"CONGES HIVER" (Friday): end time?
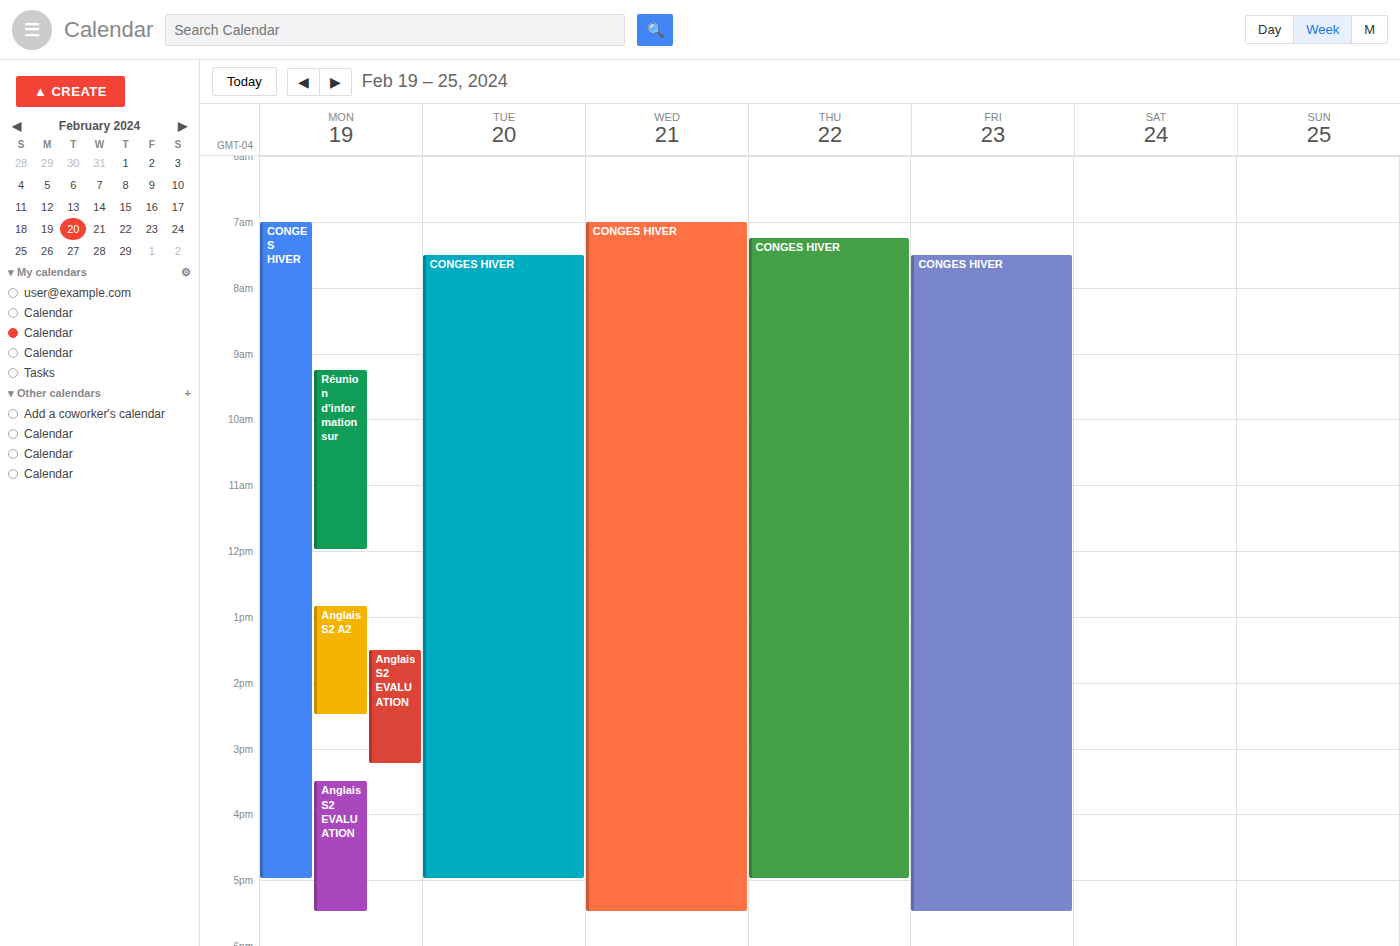
5:30 PM